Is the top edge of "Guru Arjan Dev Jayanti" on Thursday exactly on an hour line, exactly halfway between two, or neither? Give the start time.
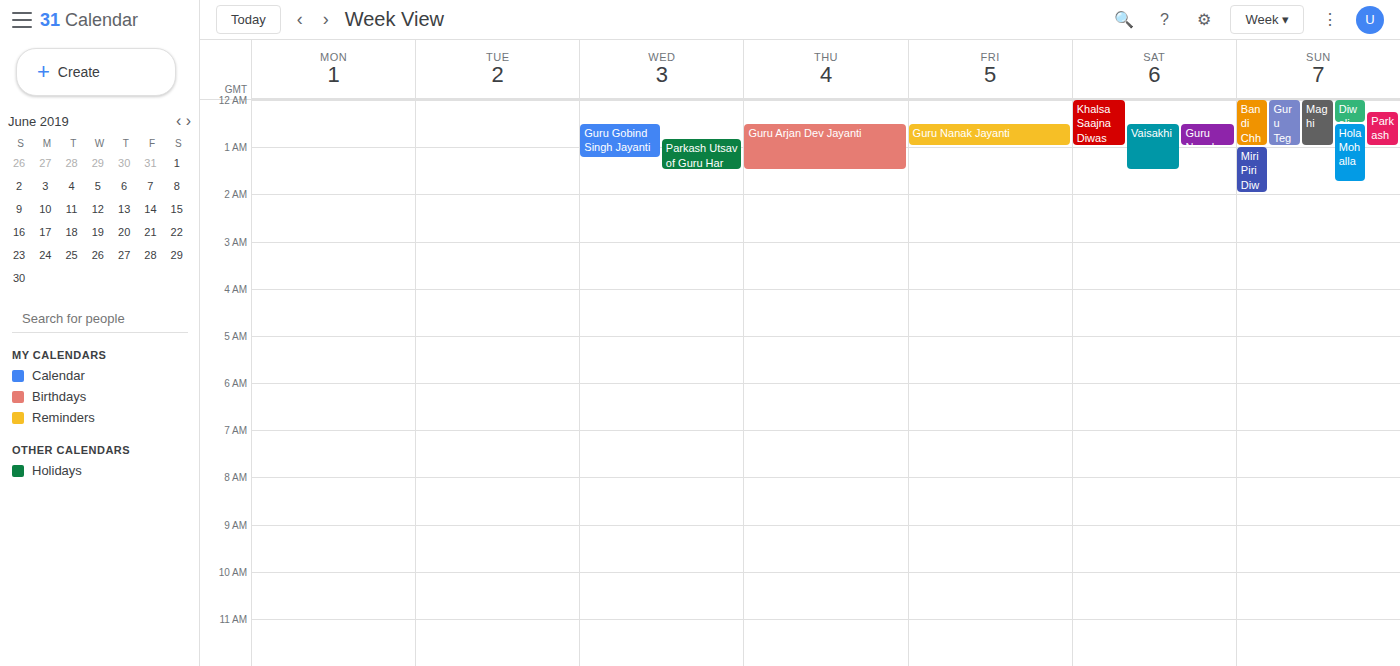
12:30 AM -- halfway between the 12 AM and 1 AM lines.